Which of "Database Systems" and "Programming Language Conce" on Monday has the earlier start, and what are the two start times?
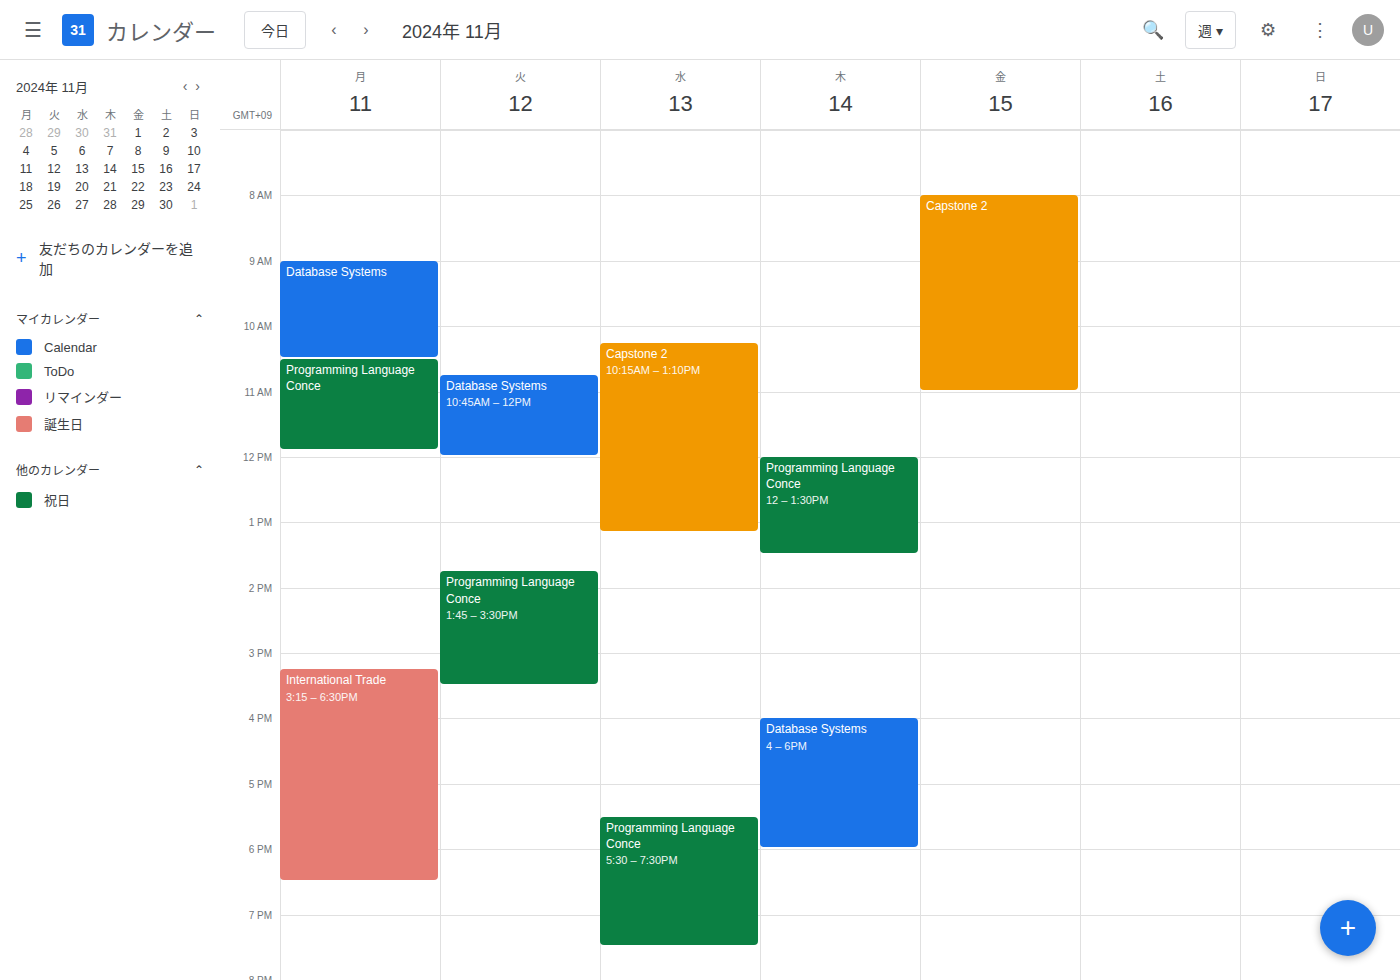
"Database Systems" 9:00 AM; "Programming Language Conce" 10:30 AM.